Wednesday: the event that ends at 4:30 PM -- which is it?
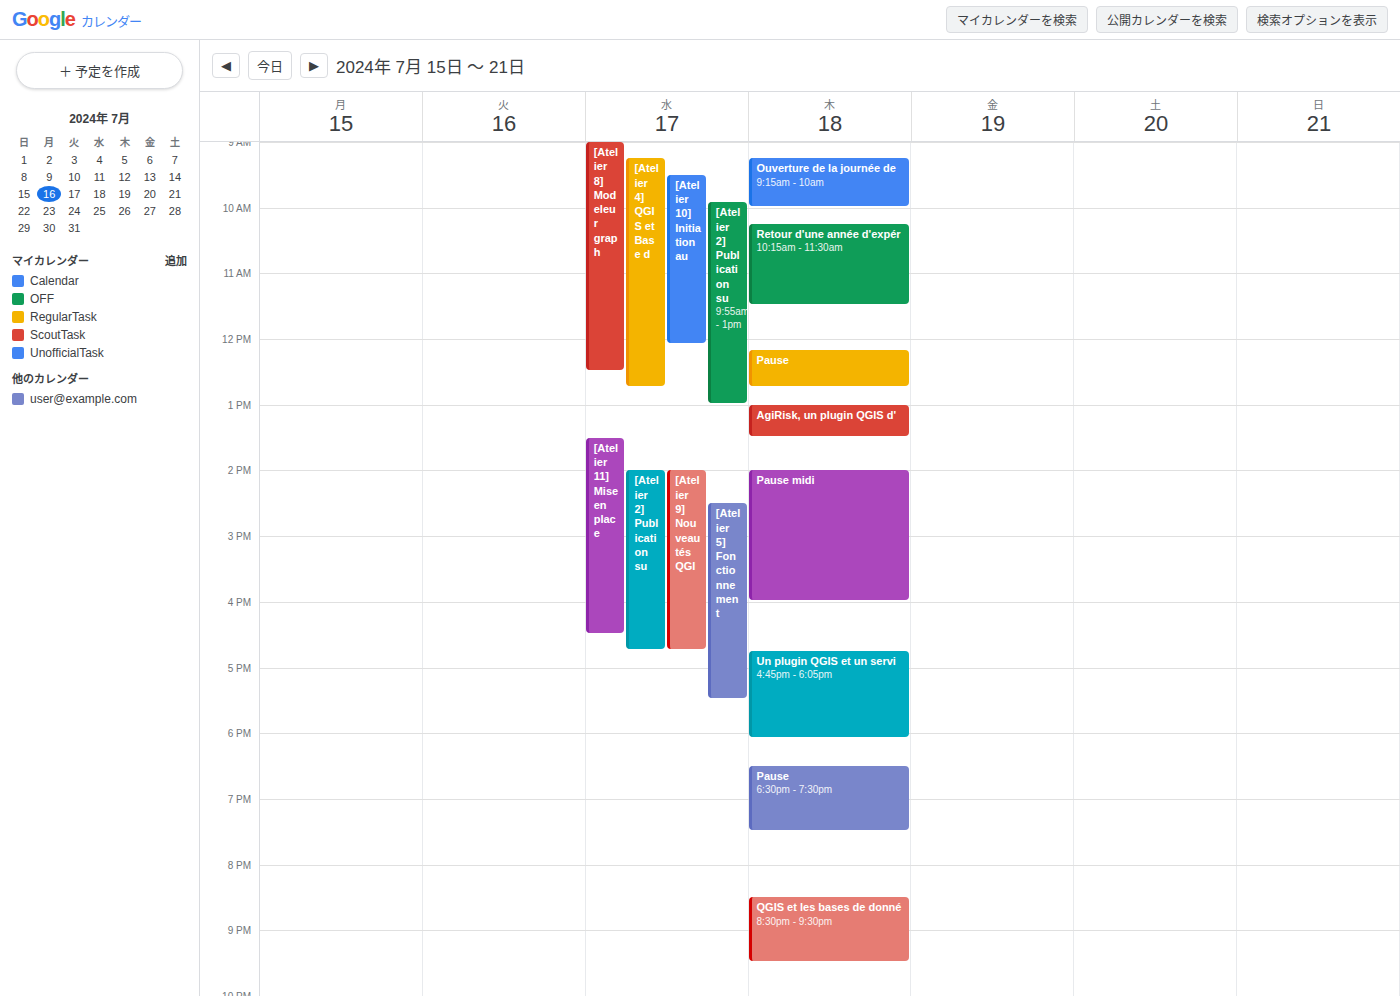
"[Atelier 11] Mise en place"